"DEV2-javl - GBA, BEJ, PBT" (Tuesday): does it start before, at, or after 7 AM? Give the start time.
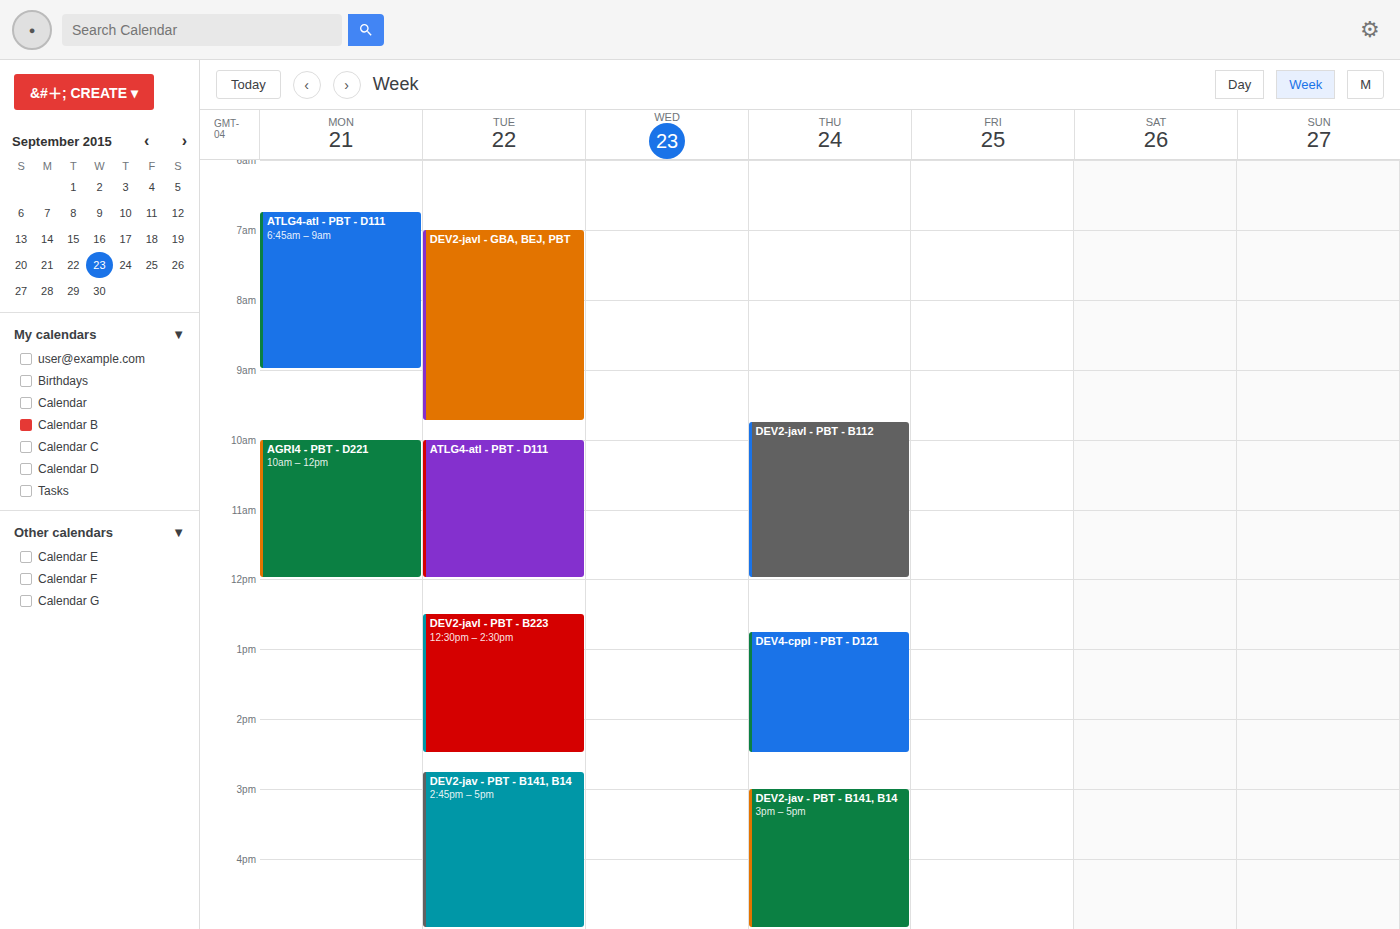
7:00 AM -- exactly at 7 AM, on the 7 AM line.